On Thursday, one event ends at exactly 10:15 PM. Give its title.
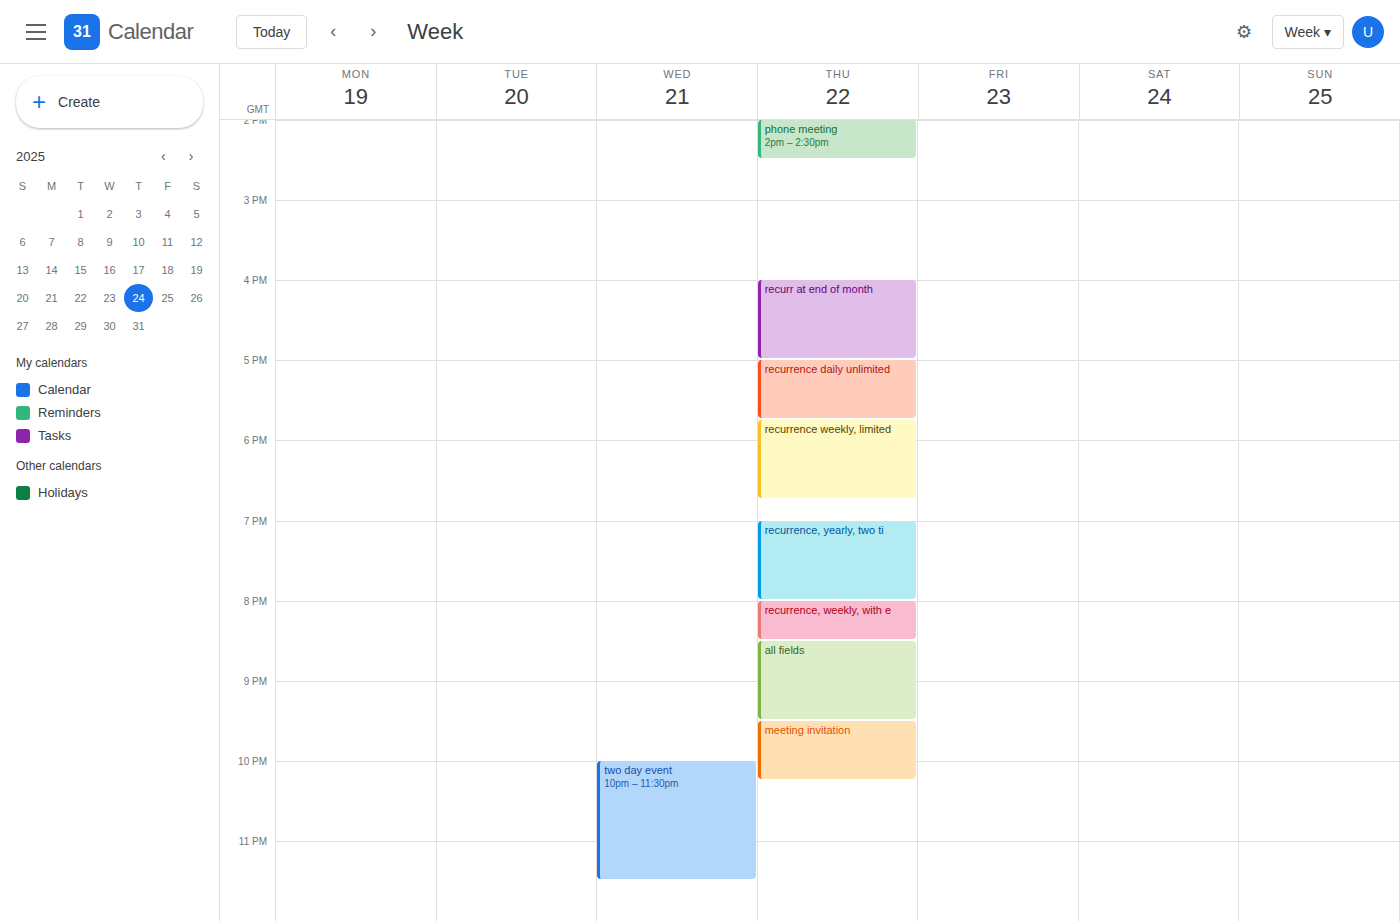
"meeting invitation"